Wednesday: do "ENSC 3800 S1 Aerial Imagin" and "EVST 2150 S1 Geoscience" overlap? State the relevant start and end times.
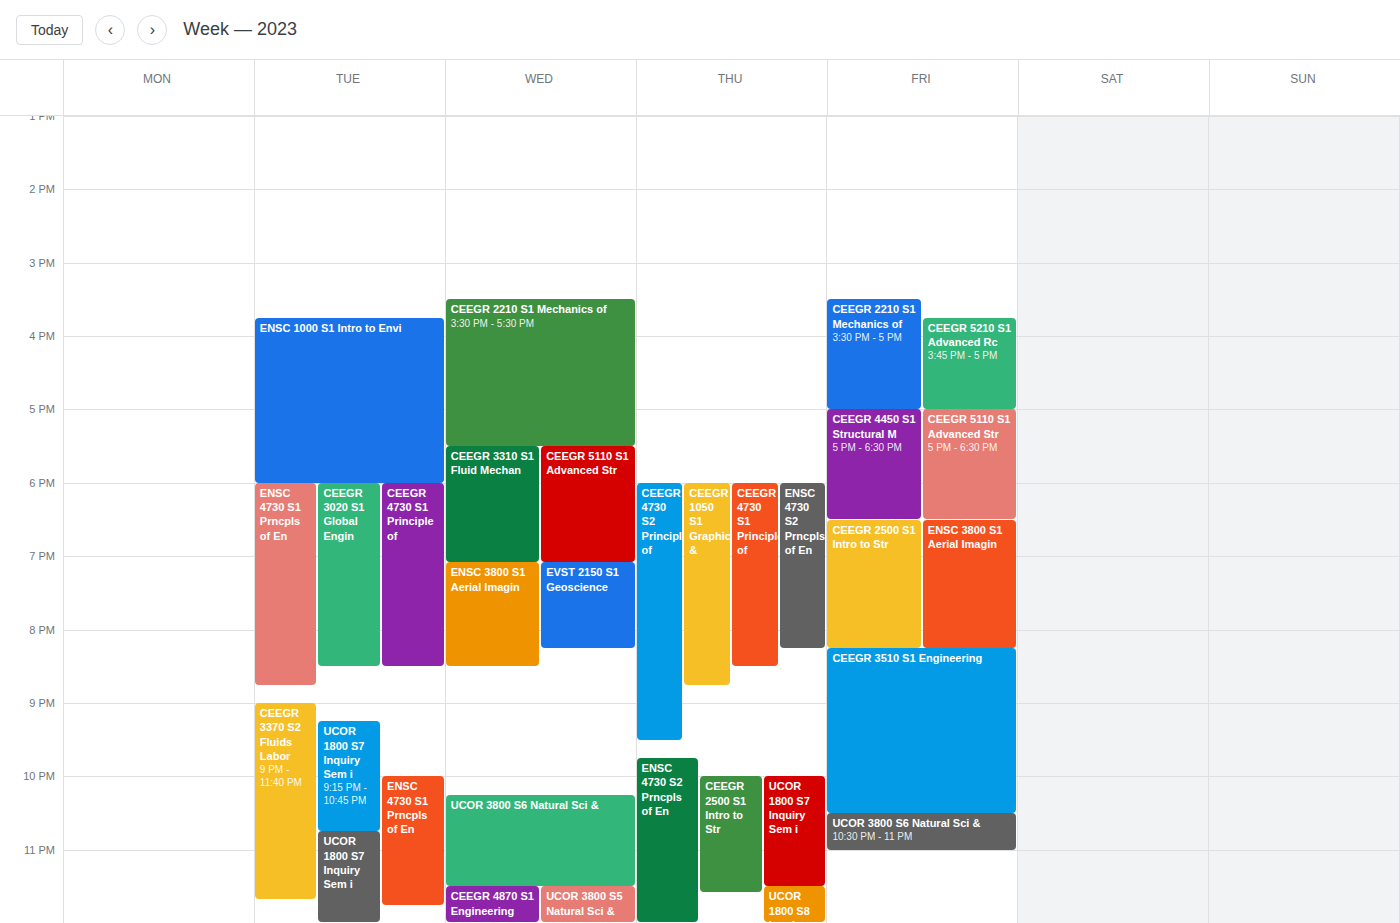
"ENSC 3800 S1 Aerial Imagin" starts at 7:05 PM, before "EVST 2150 S1 Geoscience" ends at 8:15 PM -- they overlap.